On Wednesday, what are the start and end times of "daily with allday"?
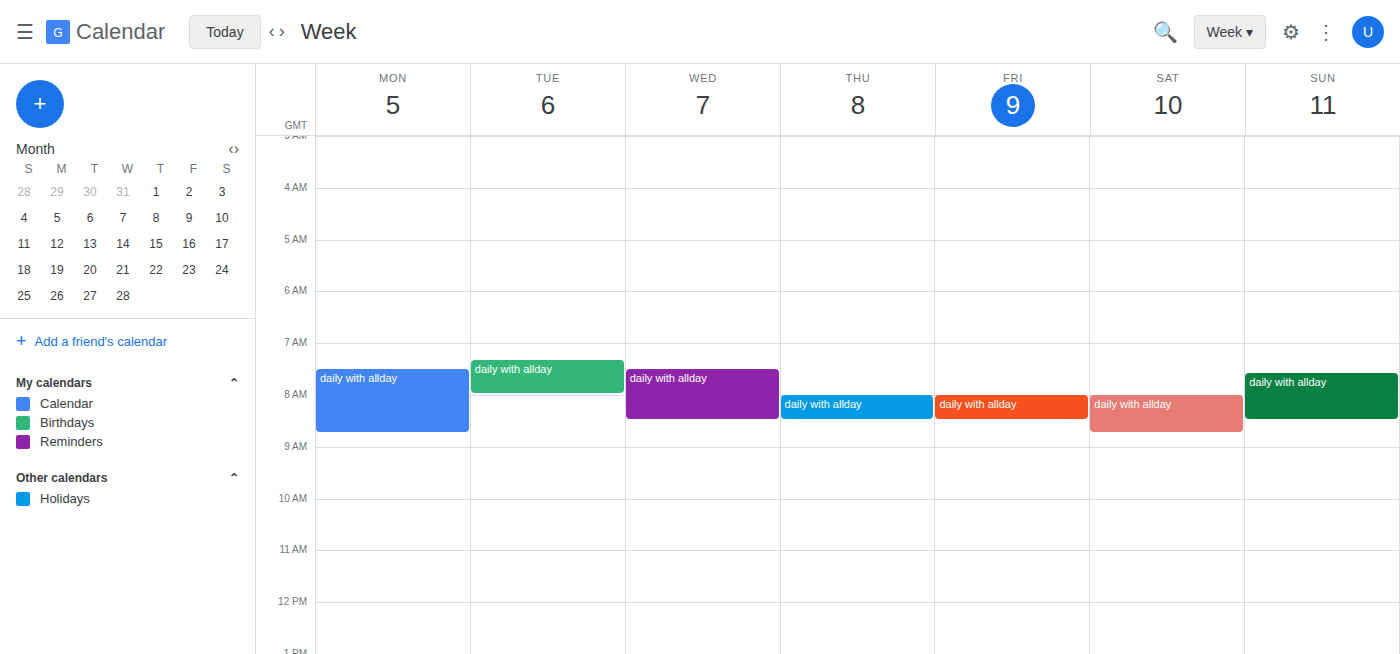
7:30 AM to 8:30 AM